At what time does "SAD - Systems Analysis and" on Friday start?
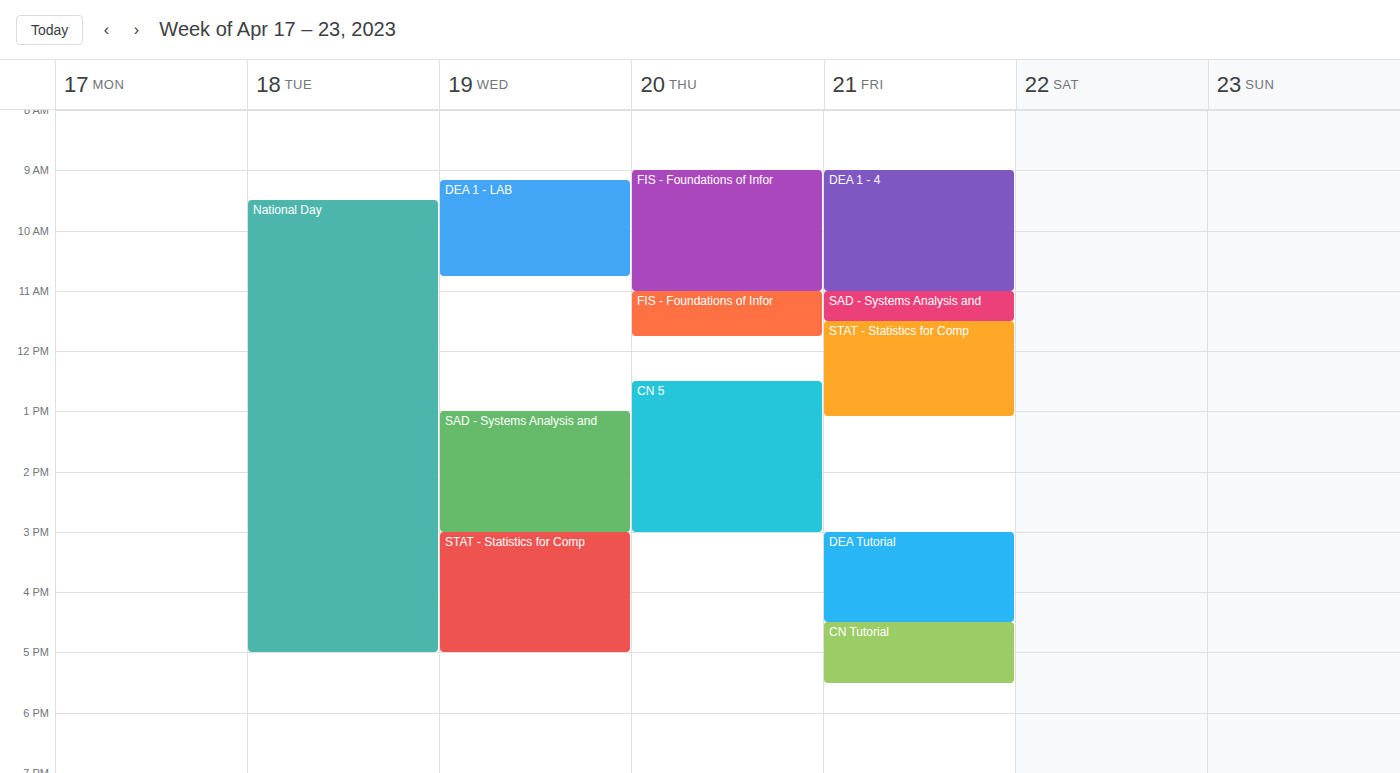
11:00 AM